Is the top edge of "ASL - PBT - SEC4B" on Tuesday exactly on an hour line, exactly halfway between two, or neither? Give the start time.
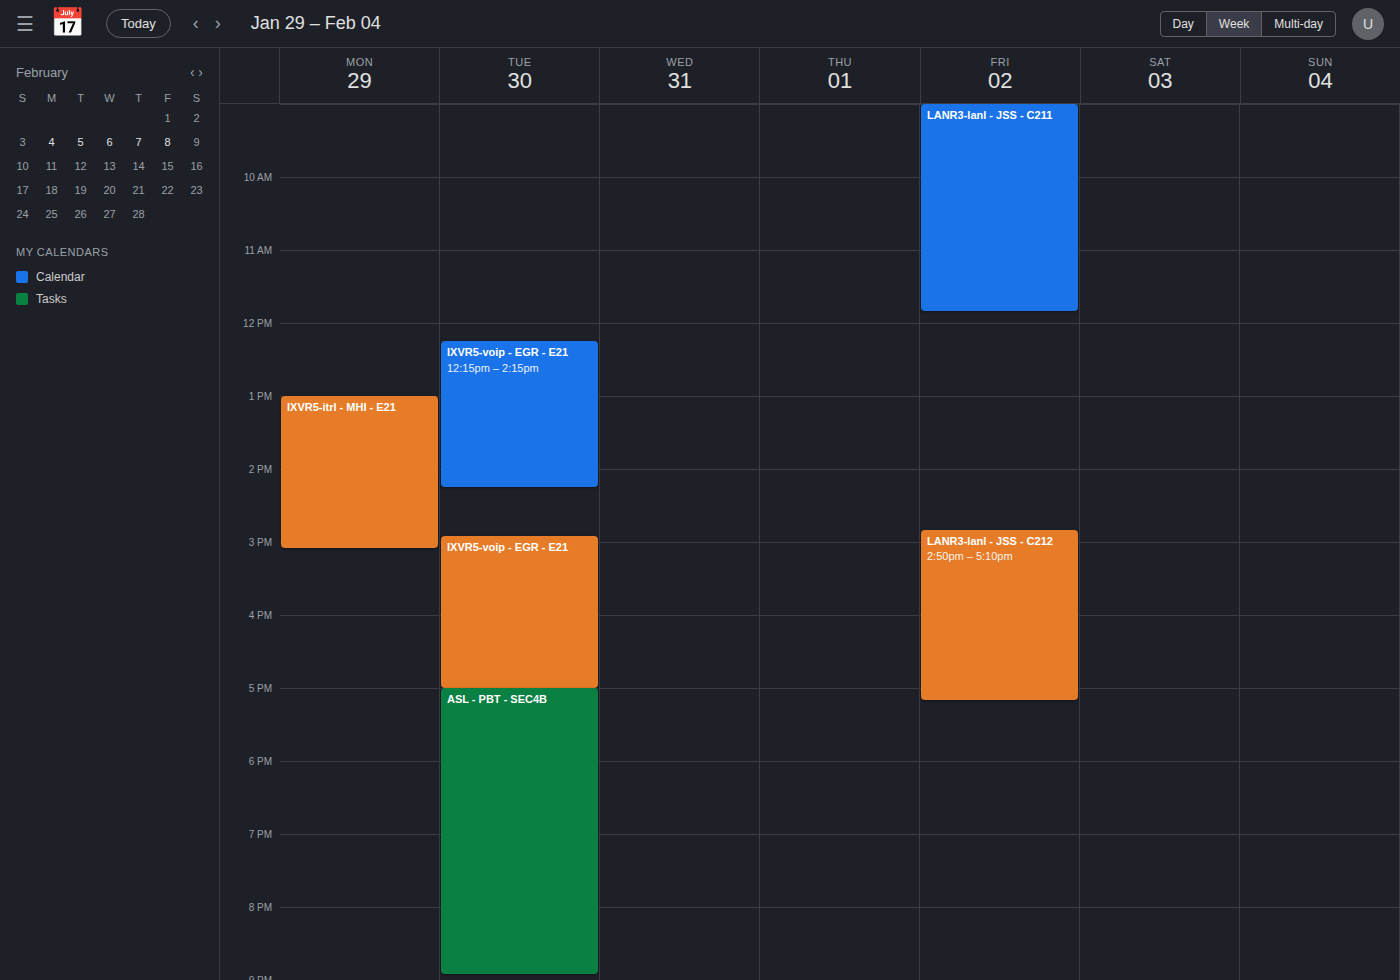
5:00 PM -- exactly on the 5 PM line.